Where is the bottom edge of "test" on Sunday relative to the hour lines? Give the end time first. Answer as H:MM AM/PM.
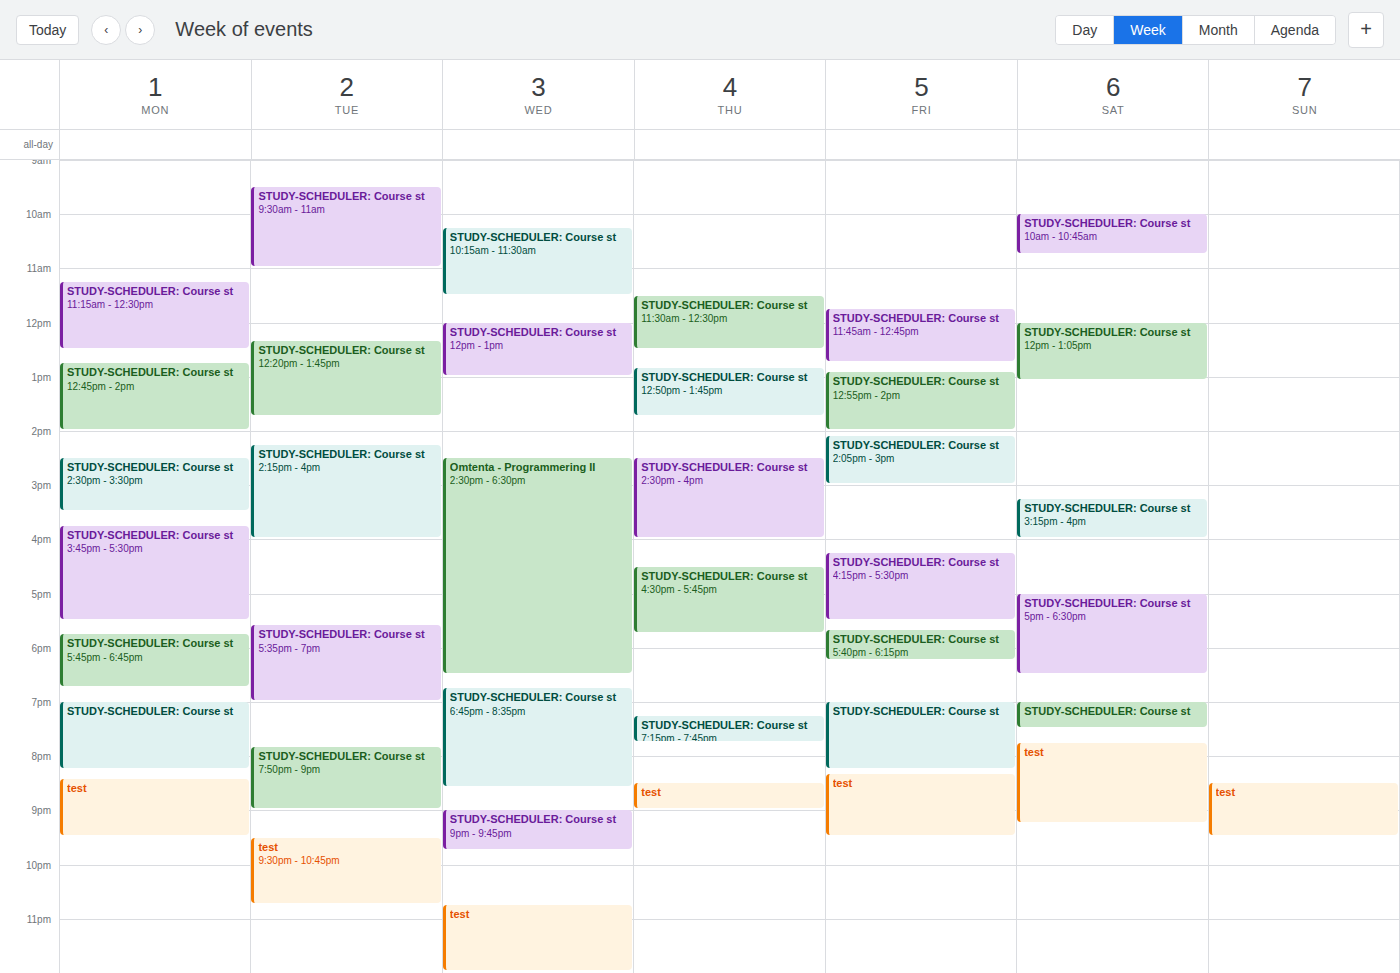
9:30 PM -- halfway between the 9 PM and 10 PM lines.